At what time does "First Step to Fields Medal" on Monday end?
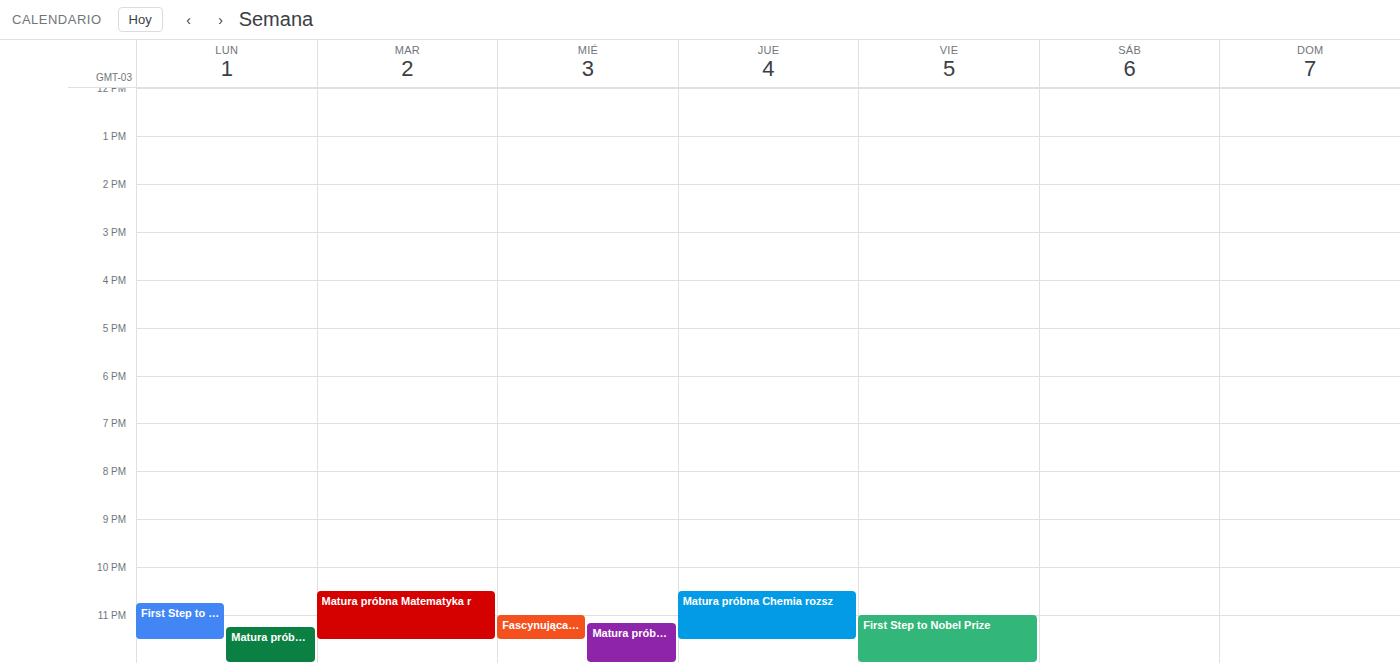
11:30 PM